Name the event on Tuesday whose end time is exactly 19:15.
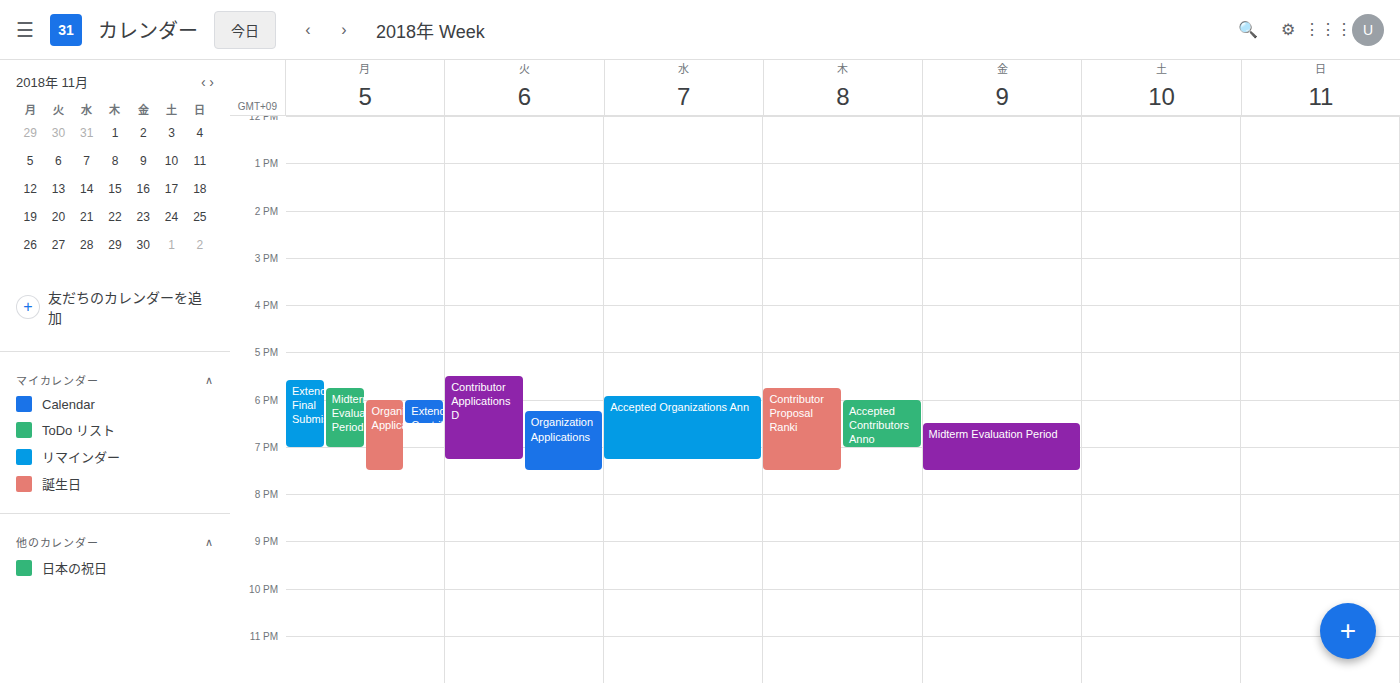
"Contributor Applications D"